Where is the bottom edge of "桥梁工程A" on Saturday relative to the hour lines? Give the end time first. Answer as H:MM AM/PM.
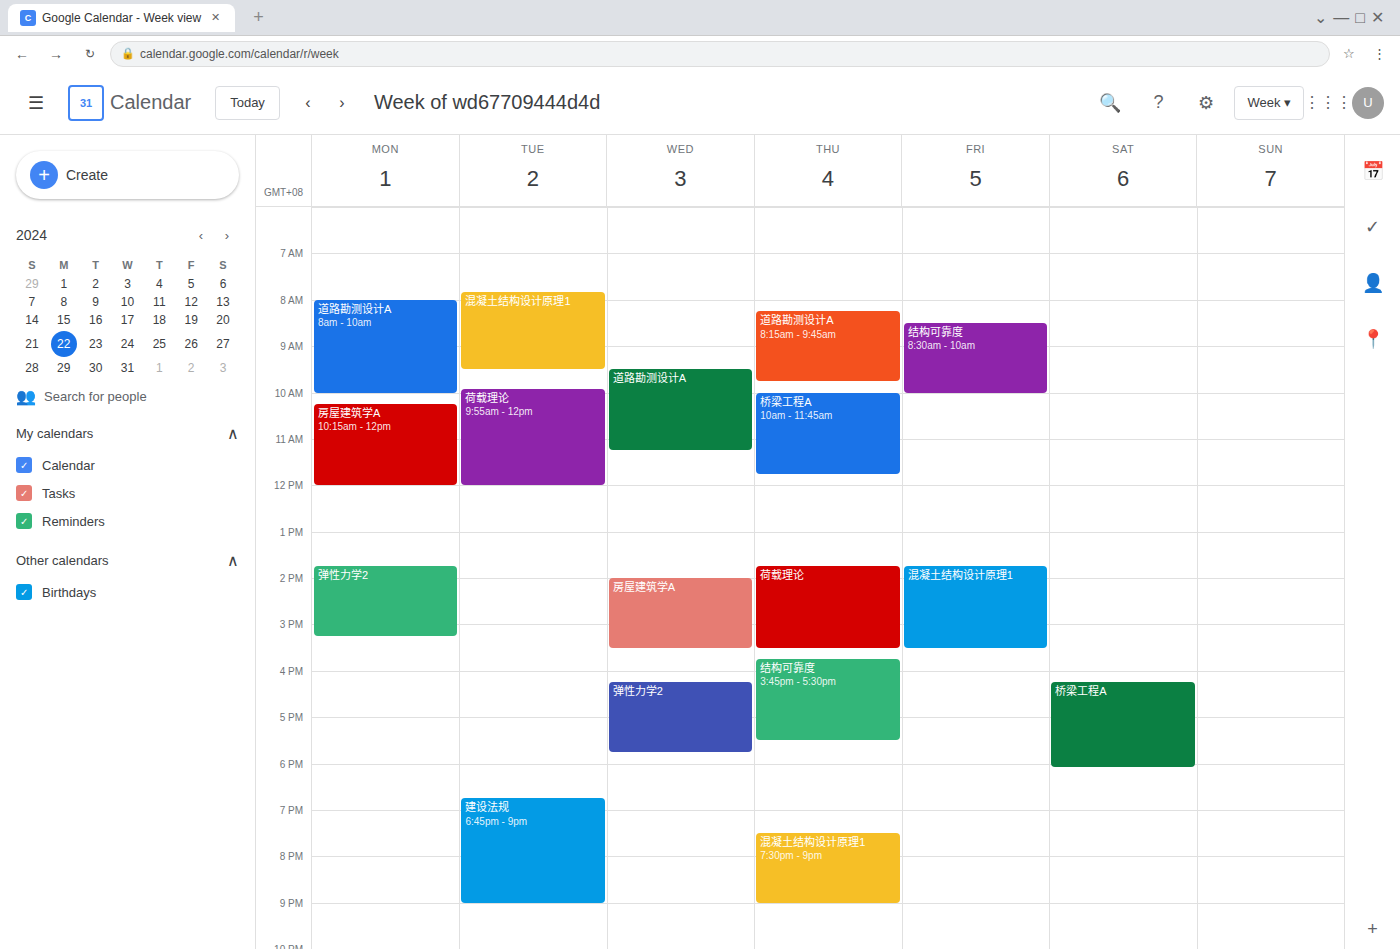
6:05 PM -- neither: 5 minutes below the 6 PM line and 55 minutes above the 7 PM line.